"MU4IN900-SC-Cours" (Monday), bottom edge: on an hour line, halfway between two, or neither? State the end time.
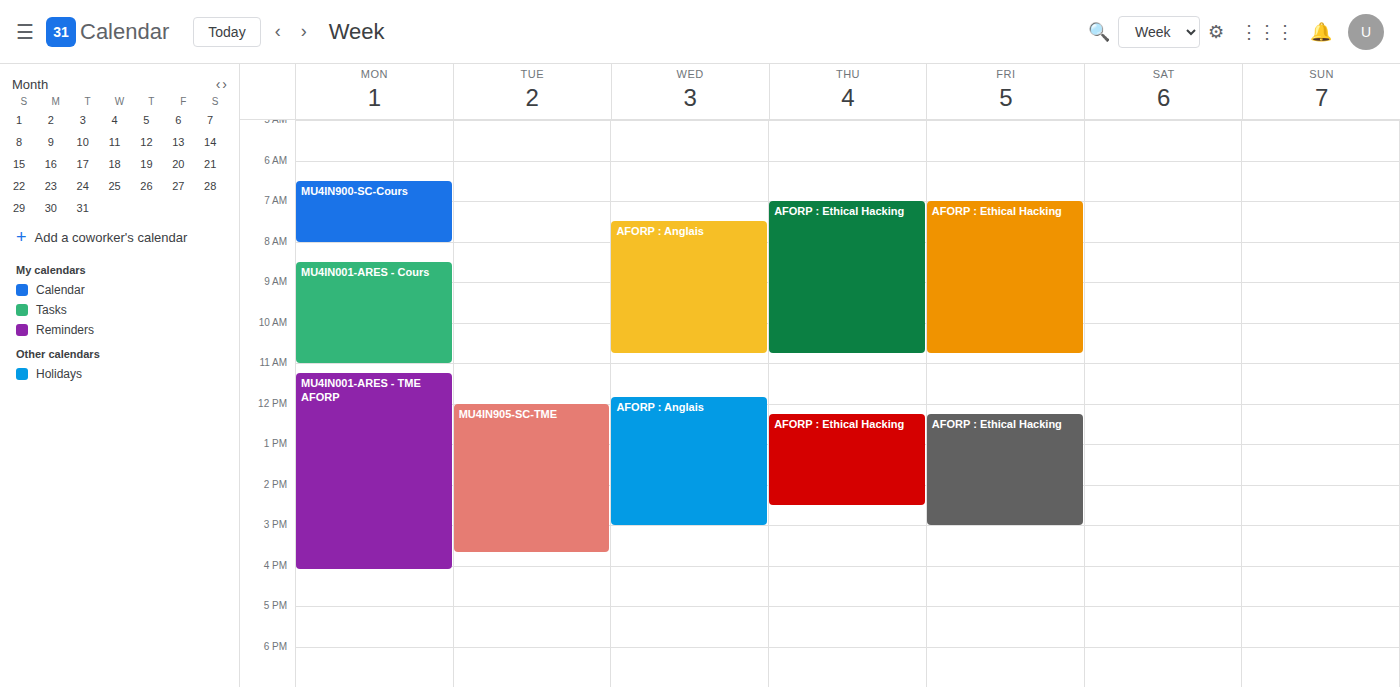
8:00 AM -- exactly on the 8 AM line.